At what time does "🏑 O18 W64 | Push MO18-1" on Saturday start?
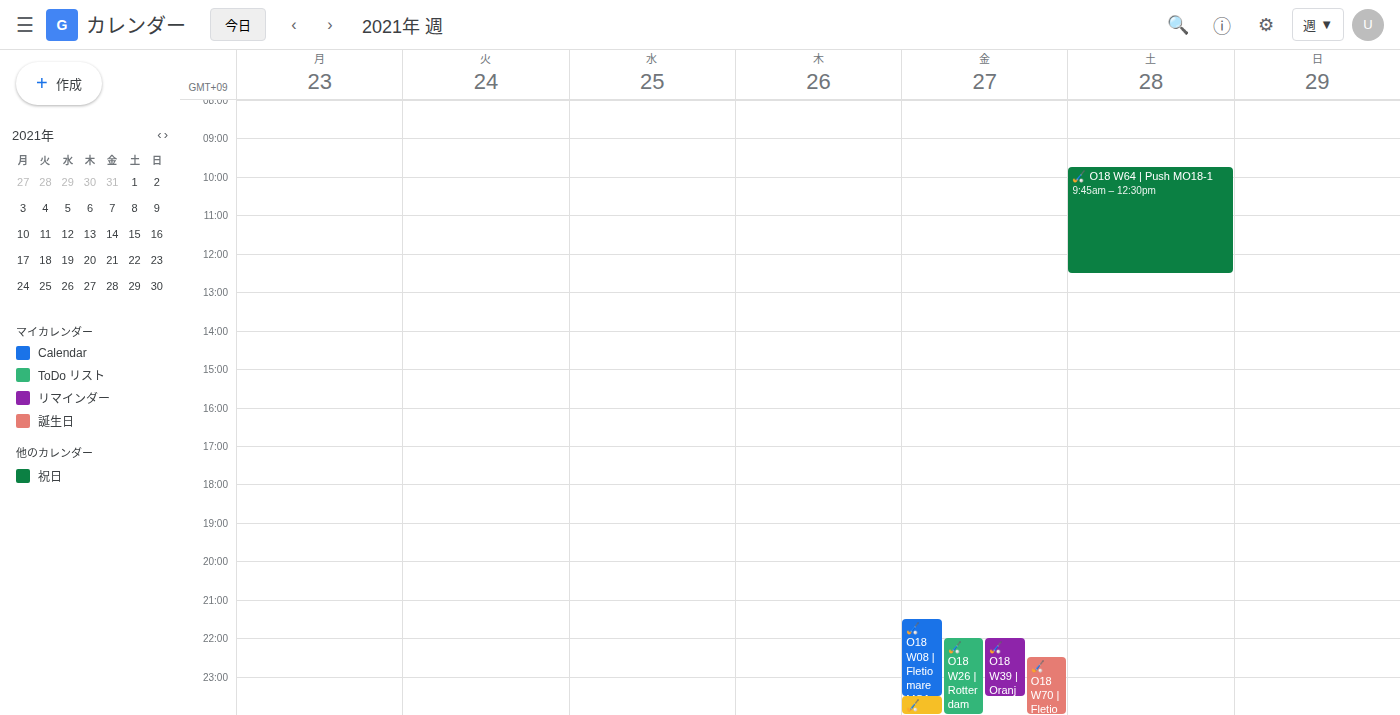
9:45 AM